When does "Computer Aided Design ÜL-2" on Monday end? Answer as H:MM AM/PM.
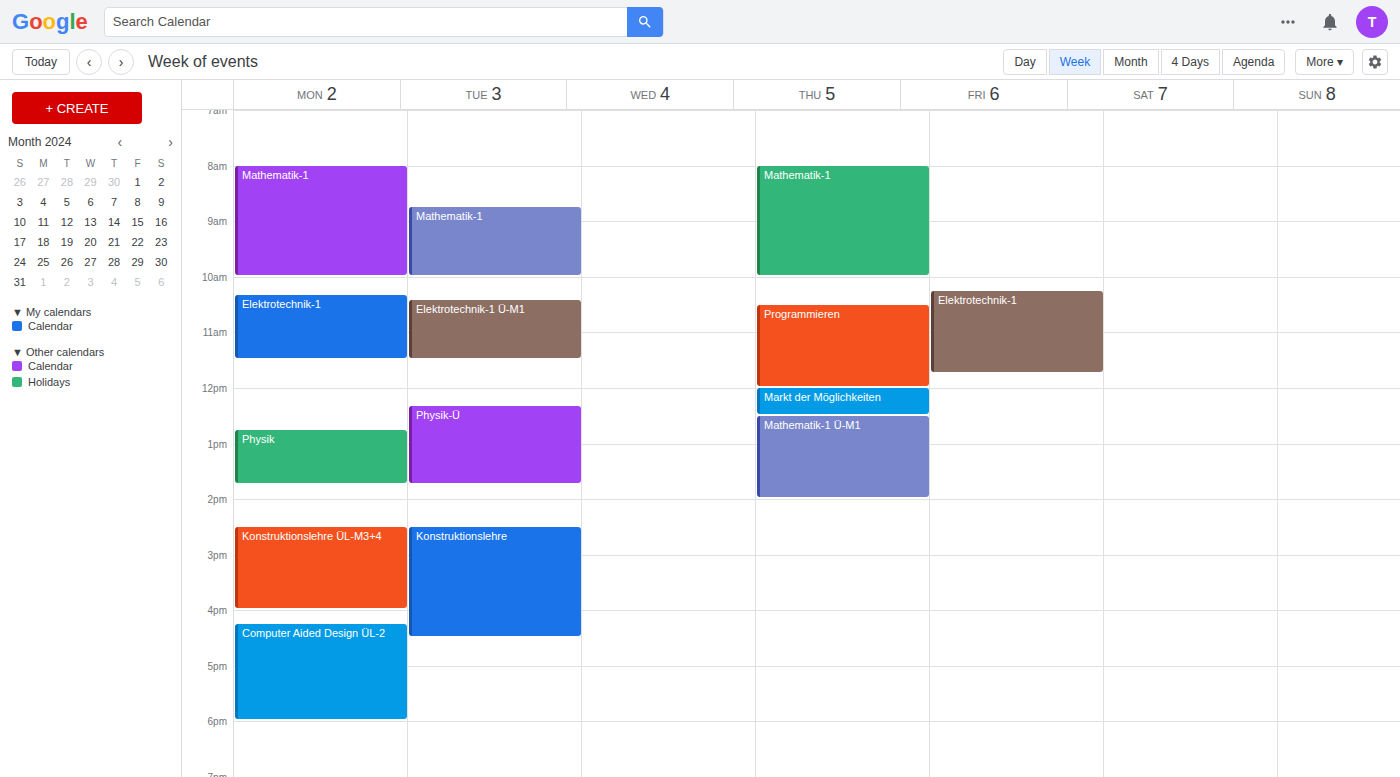
6:00 PM